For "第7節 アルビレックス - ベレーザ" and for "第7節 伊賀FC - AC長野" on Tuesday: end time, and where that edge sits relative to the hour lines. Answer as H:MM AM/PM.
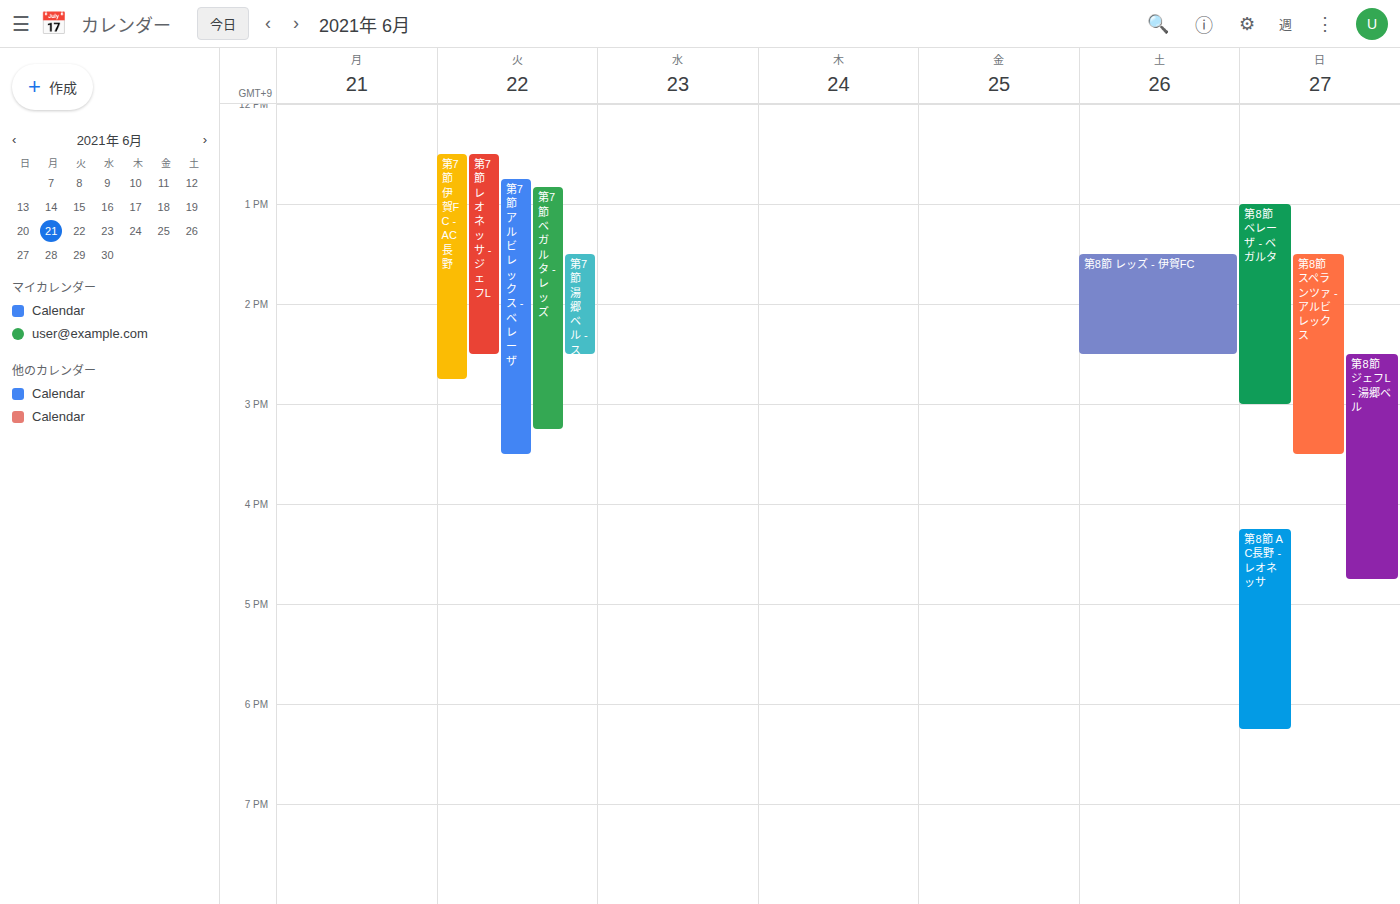
"第7節 アルビレックス - ベレーザ": 3:30 PM, halfway between the 3 PM and 4 PM lines. "第7節 伊賀FC - AC長野": 2:45 PM, neither: three quarters of the way from the 2 PM line to the 3 PM line.